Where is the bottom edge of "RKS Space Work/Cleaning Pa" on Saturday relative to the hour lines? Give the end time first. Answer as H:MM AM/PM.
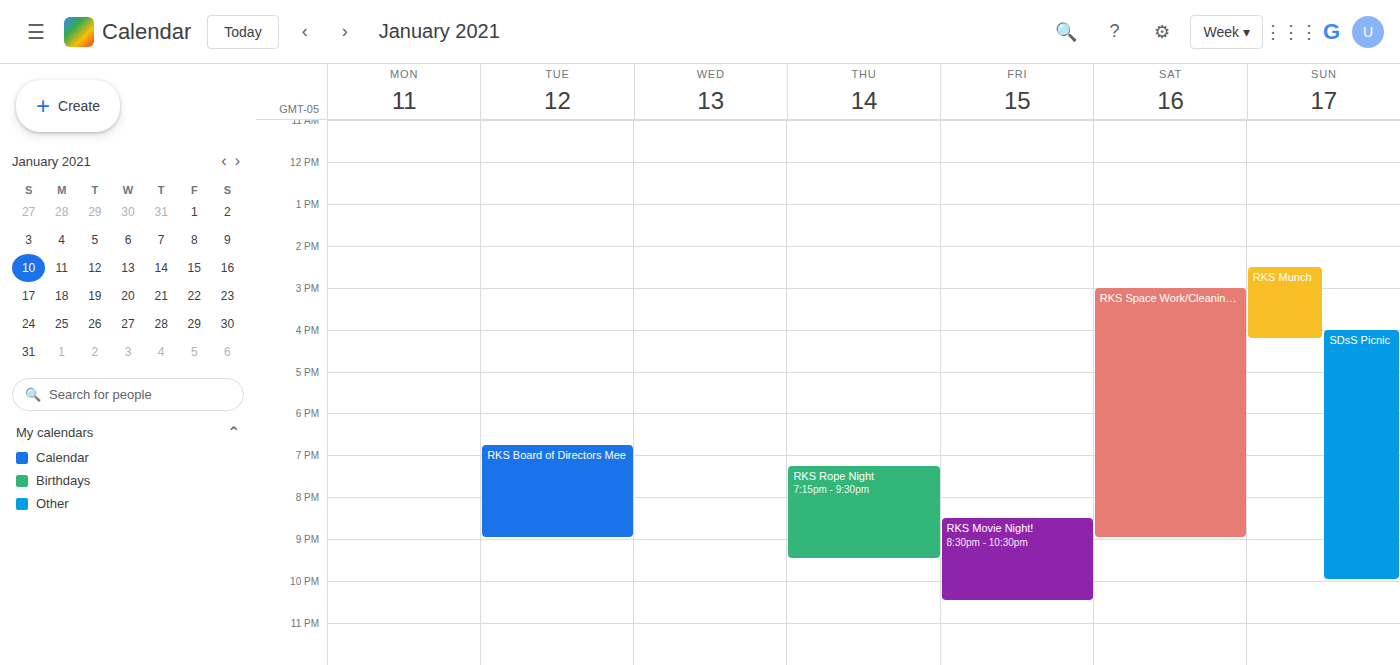
9:00 PM -- exactly on the 9 PM line.